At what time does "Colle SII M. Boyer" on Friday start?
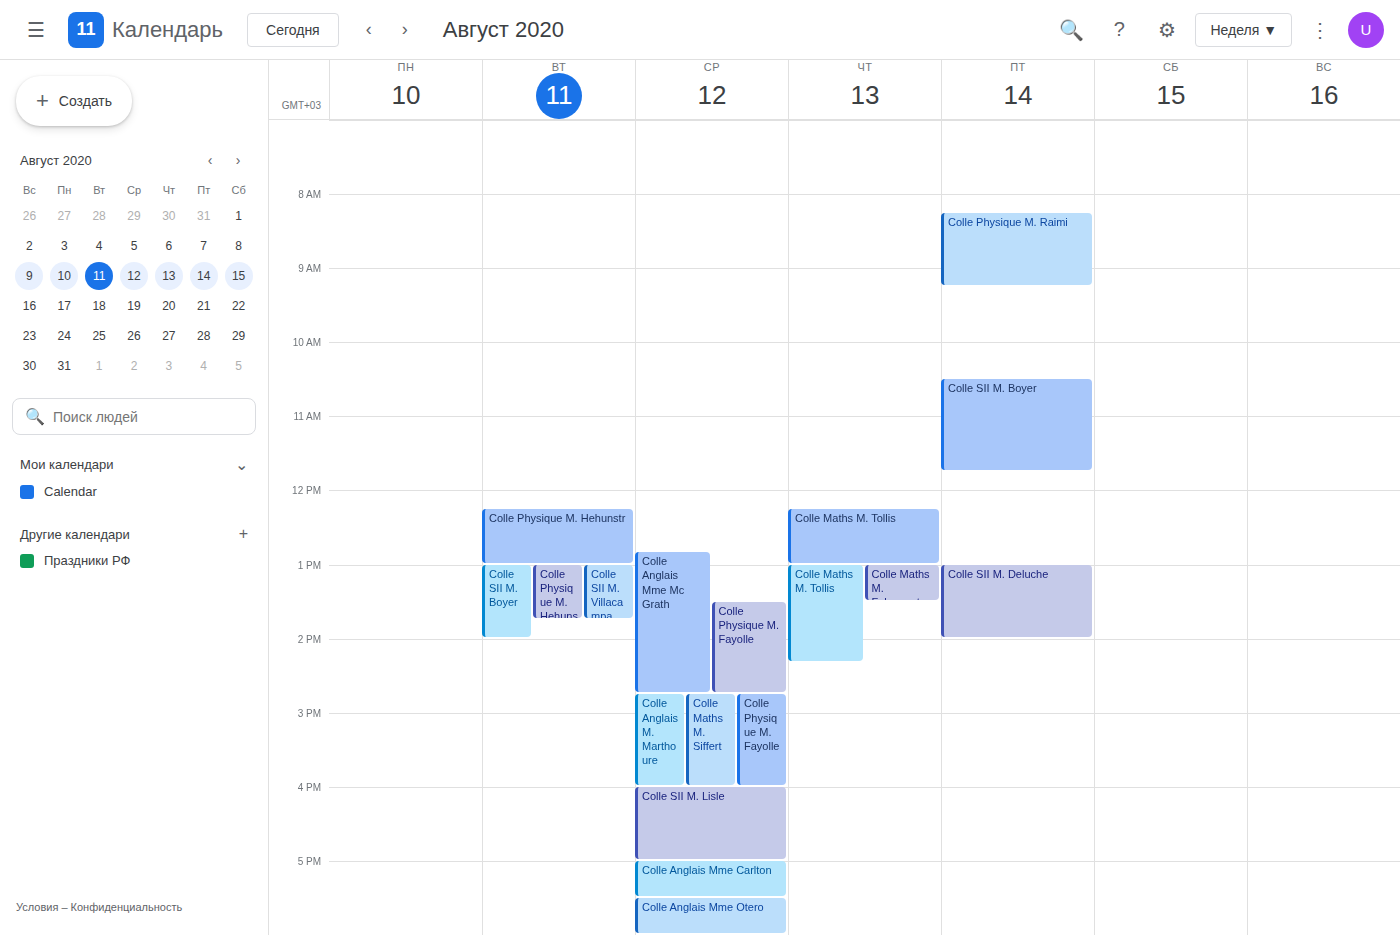
10:30 AM